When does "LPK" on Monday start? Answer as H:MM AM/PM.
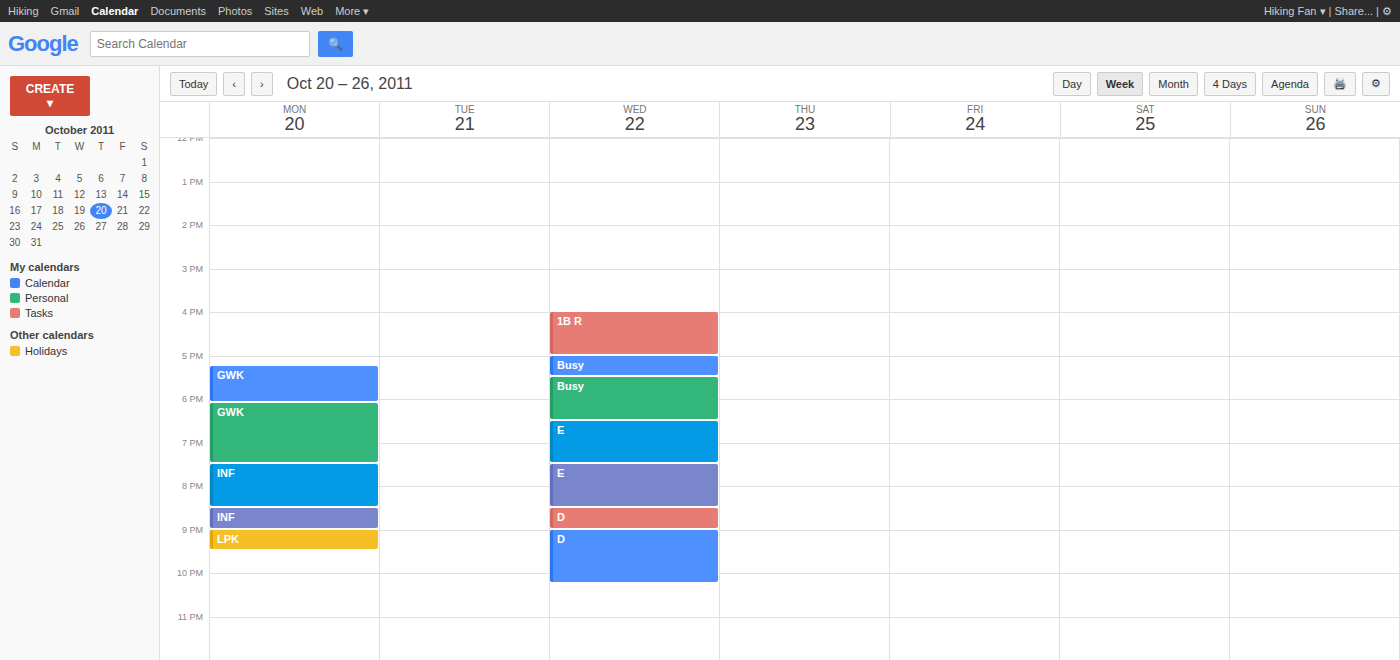
9:00 PM